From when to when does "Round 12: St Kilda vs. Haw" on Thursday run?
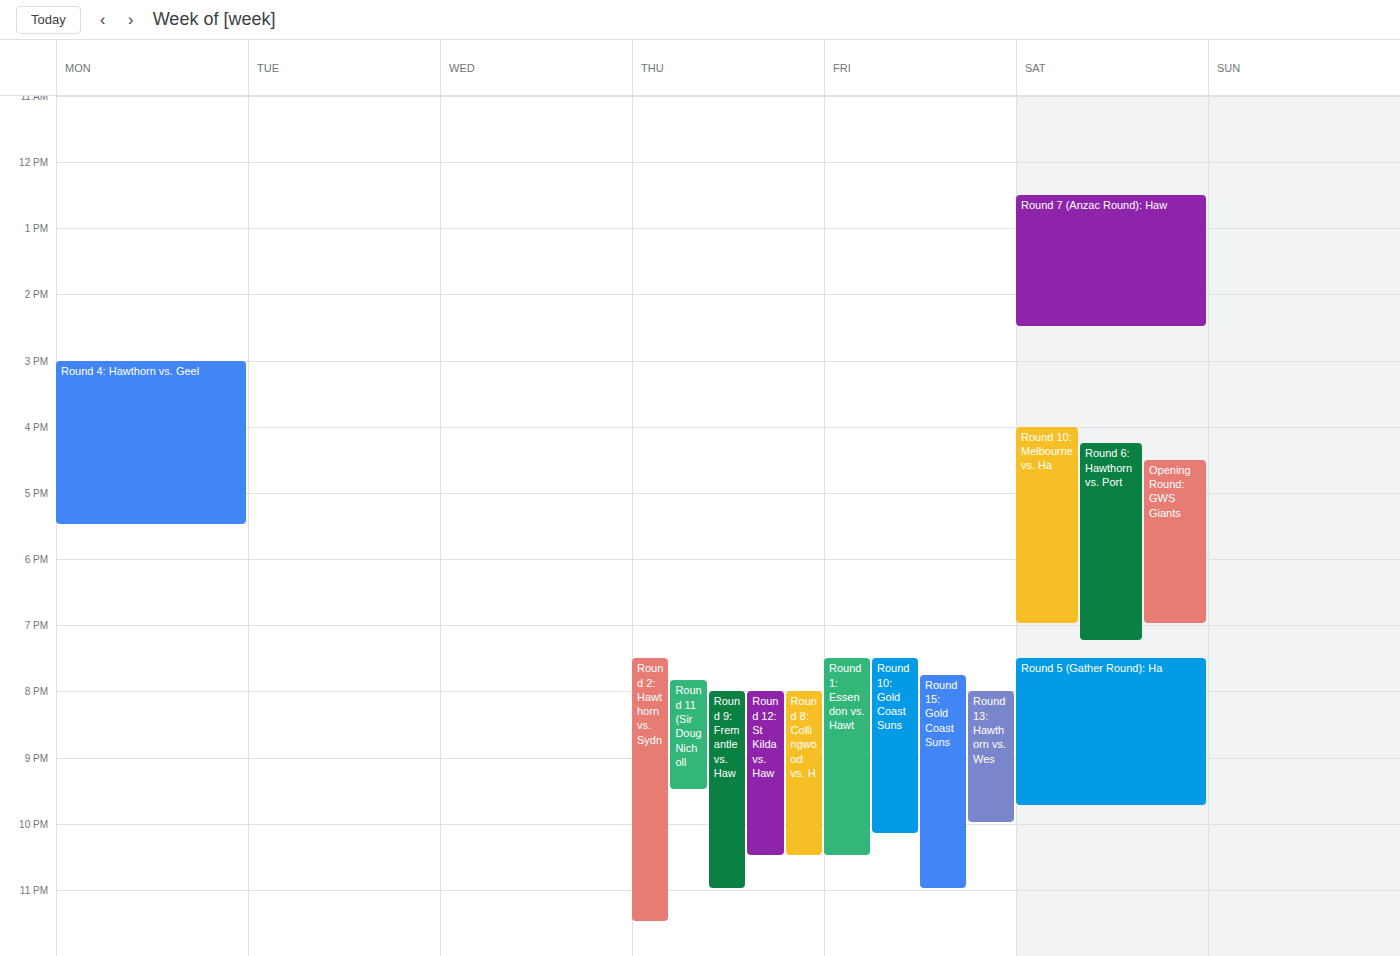
8:00 PM to 10:30 PM